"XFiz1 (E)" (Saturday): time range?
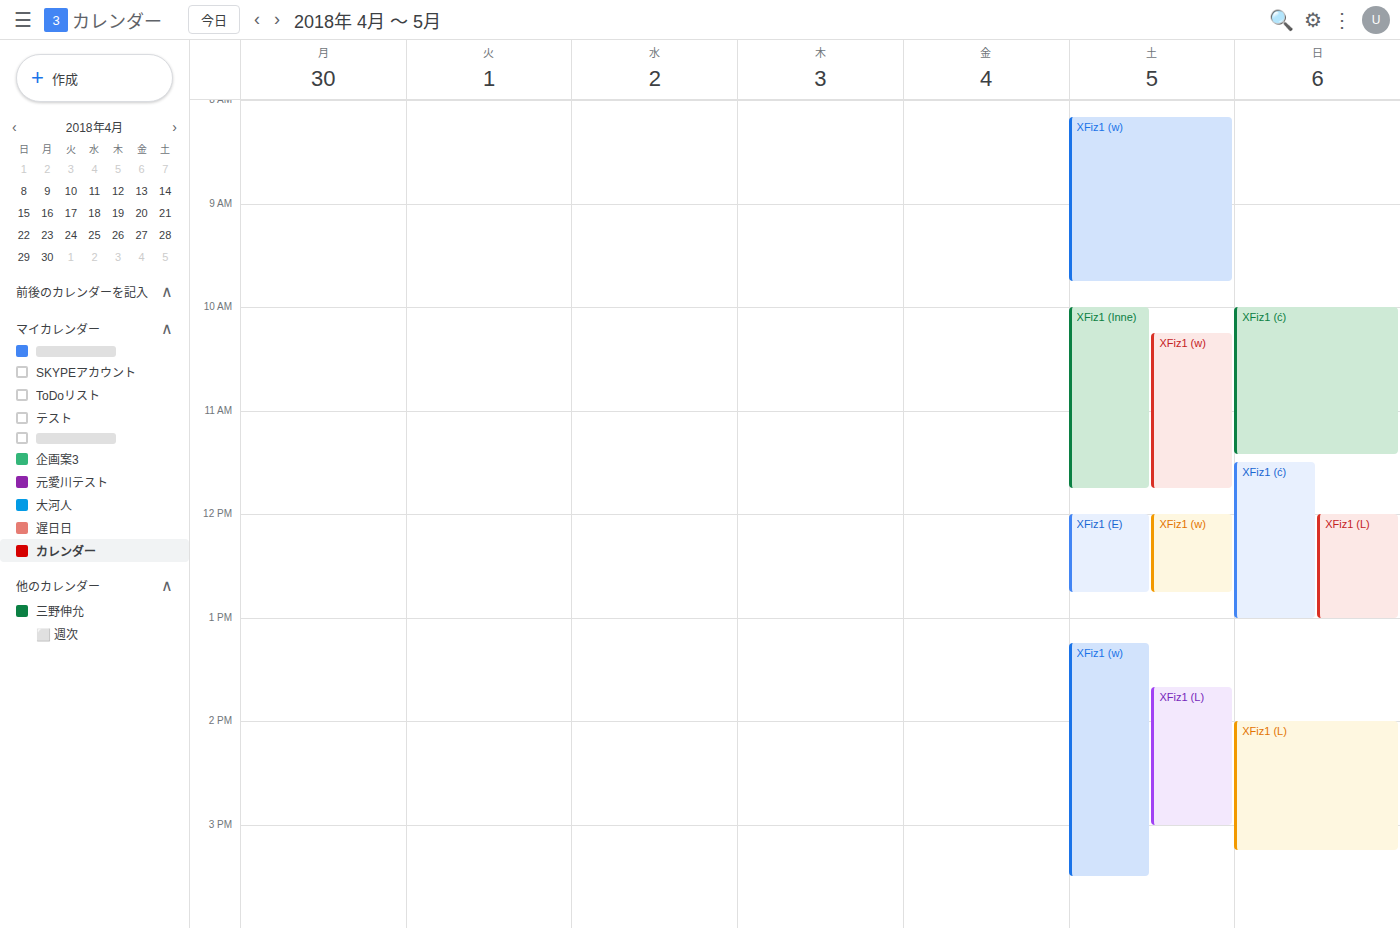
12:00 PM to 12:45 PM